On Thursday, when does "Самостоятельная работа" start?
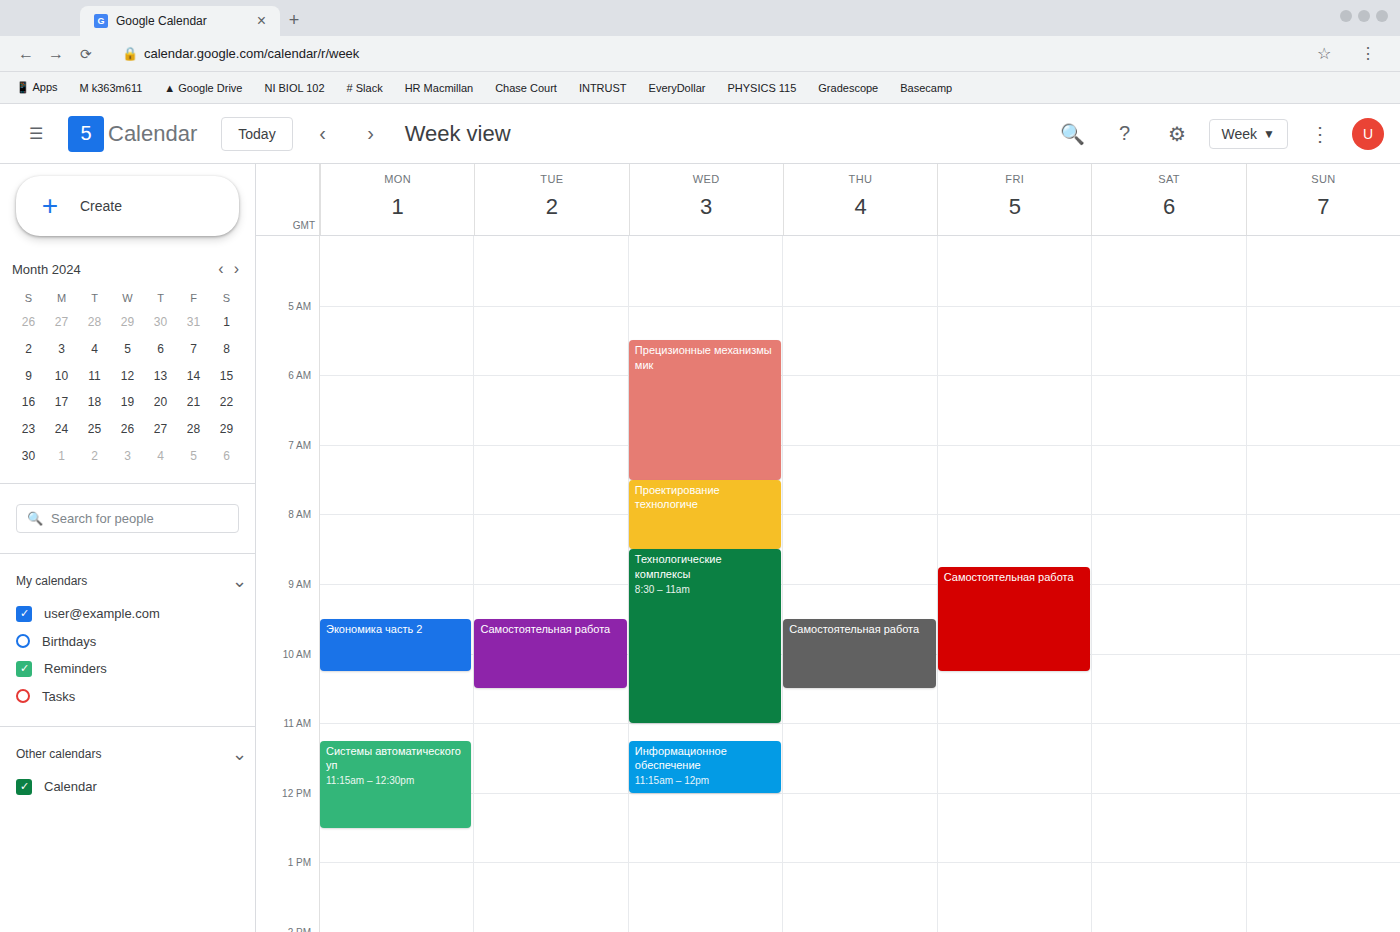
9:30 AM